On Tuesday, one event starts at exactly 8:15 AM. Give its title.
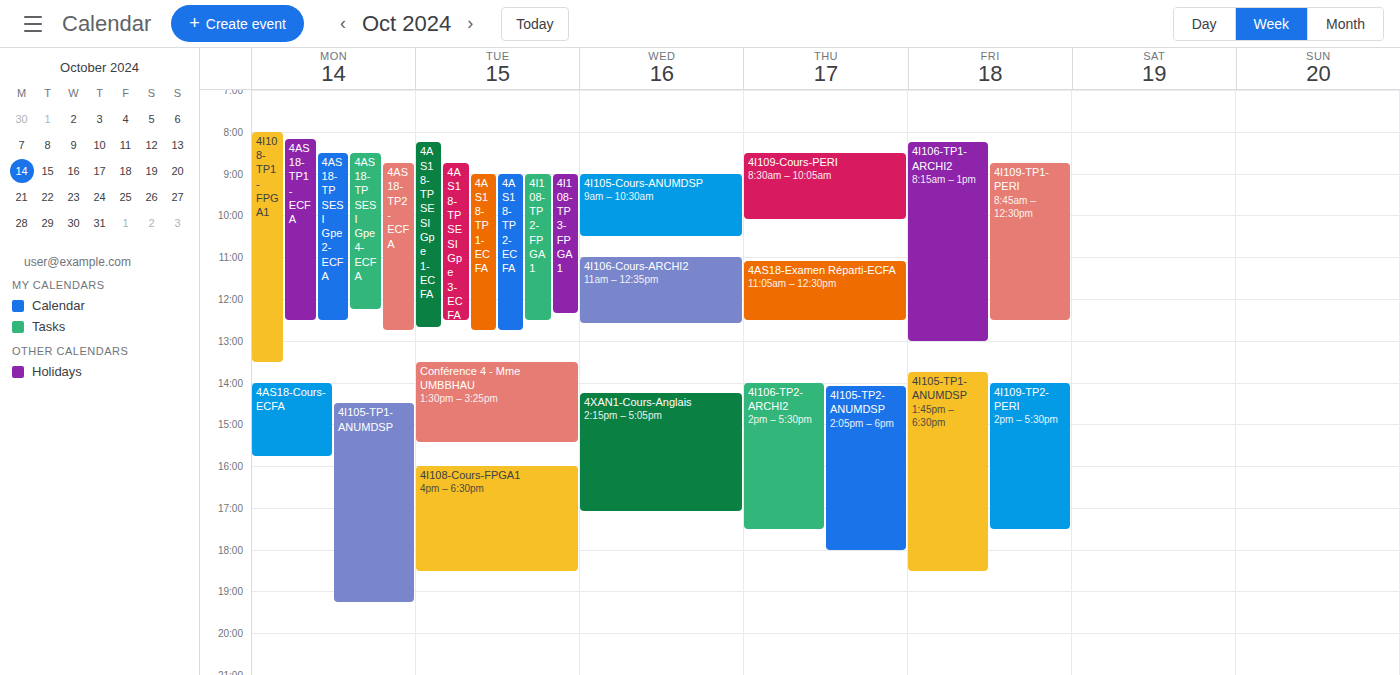
"4AS18-TP SESI Gpe 1-ECFA"